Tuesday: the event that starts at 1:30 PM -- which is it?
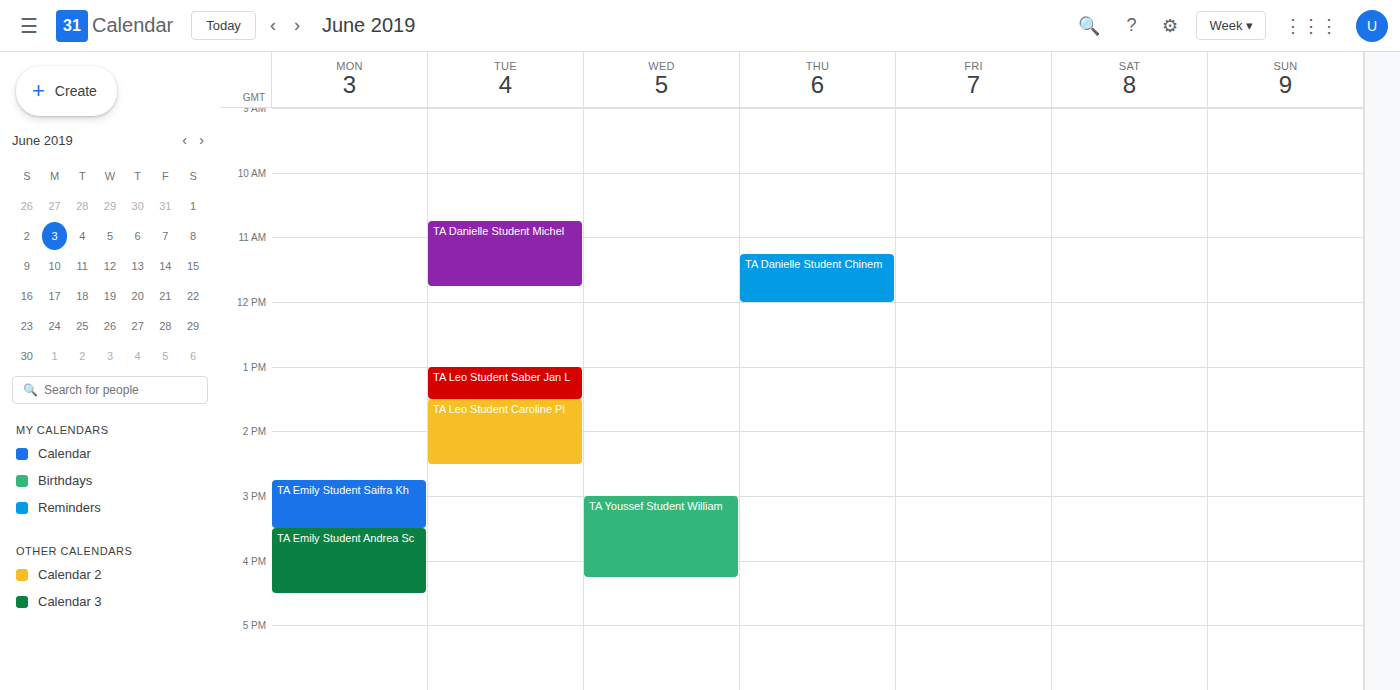
"TA Leo Student Caroline Pi"